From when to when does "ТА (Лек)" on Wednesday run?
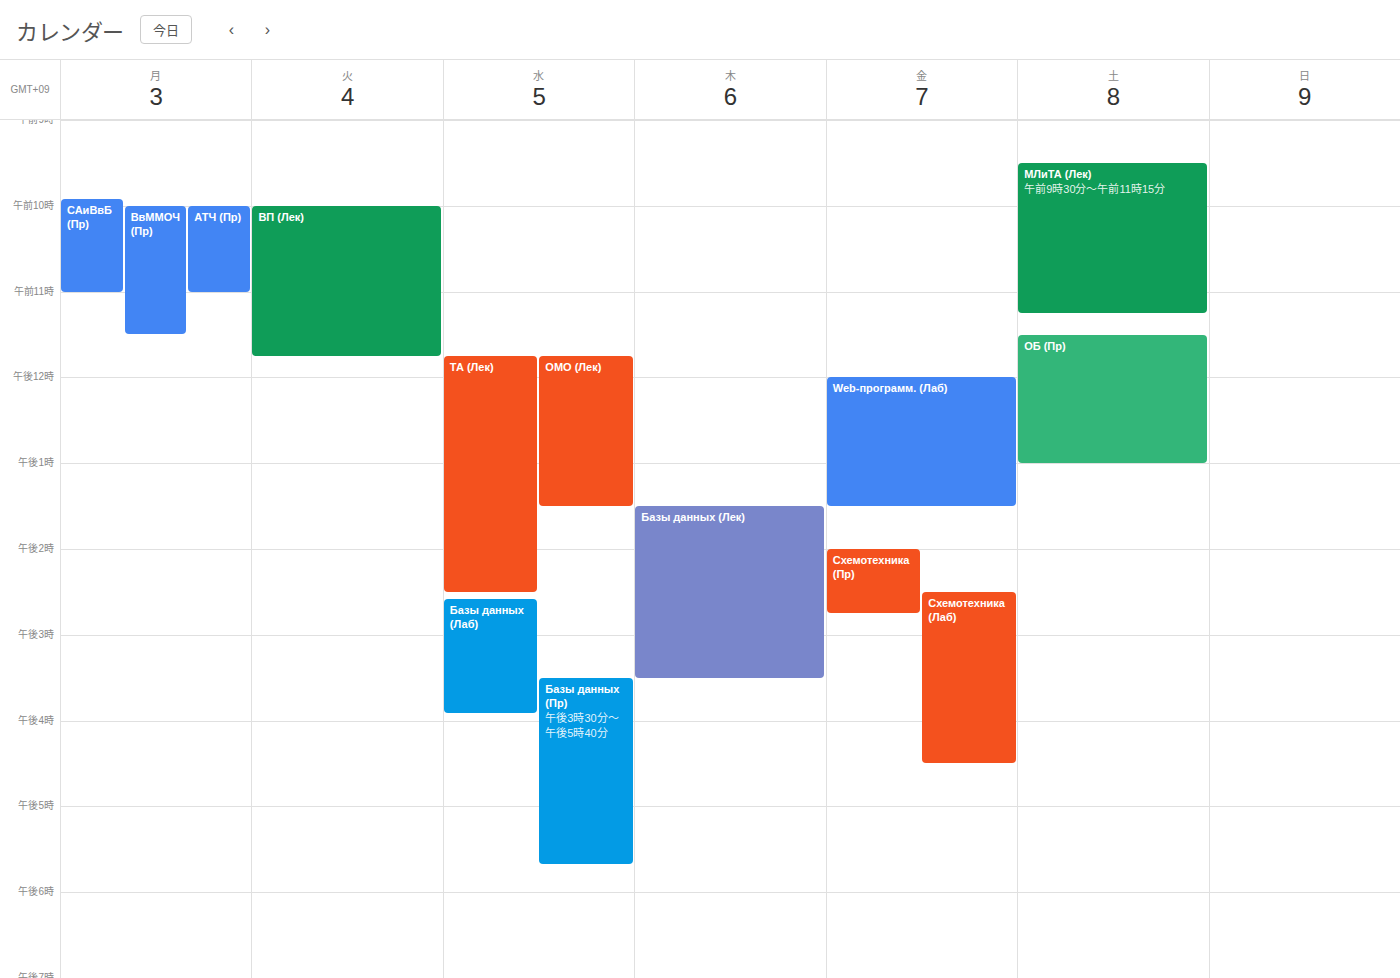
11:45 AM to 2:30 PM